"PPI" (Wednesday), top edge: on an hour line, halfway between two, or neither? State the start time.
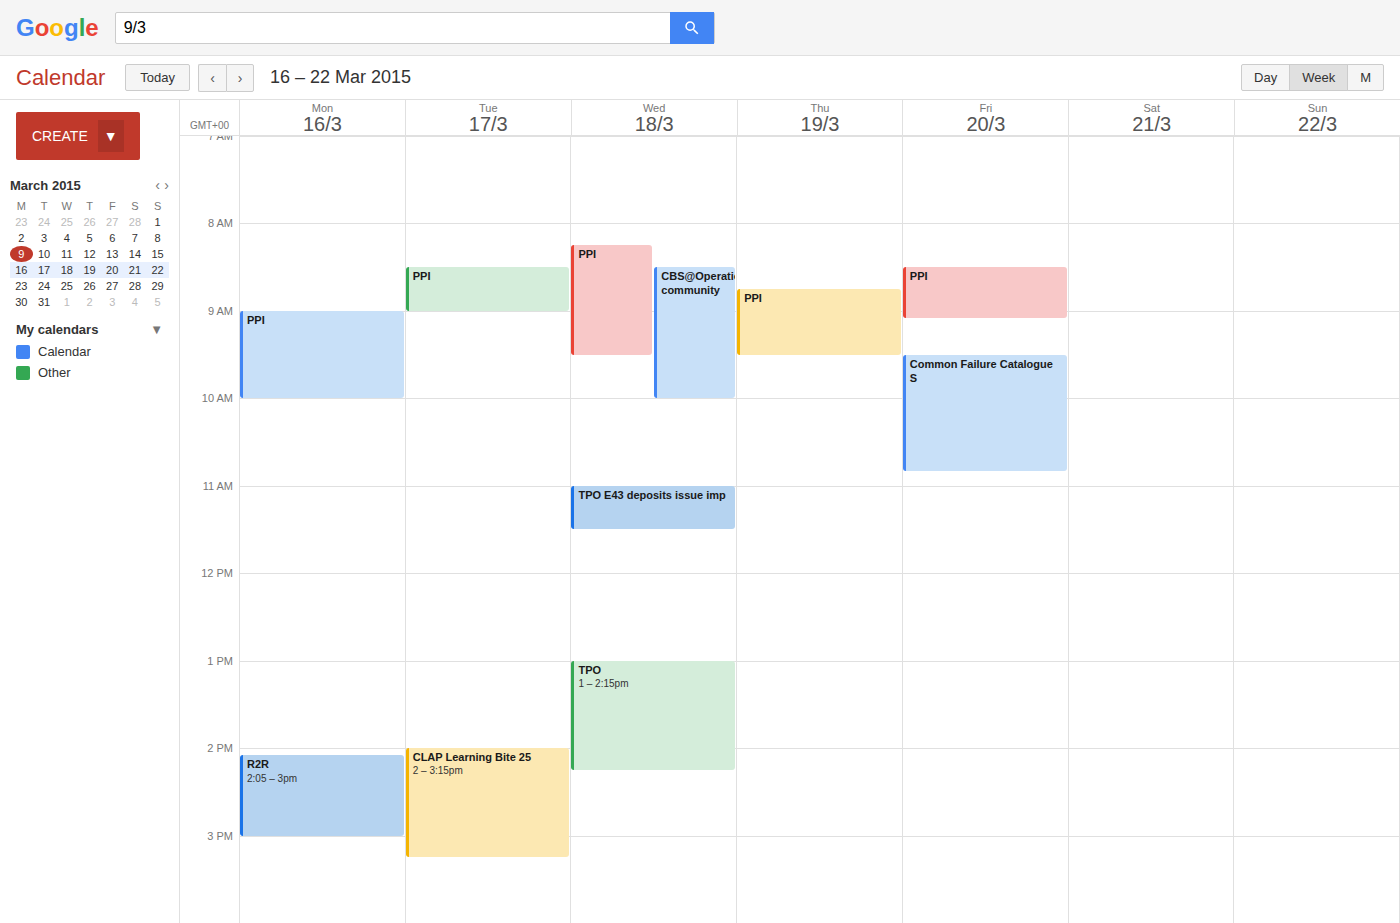
8:15 AM -- neither: a quarter of the way from the 8 AM line to the 9 AM line.